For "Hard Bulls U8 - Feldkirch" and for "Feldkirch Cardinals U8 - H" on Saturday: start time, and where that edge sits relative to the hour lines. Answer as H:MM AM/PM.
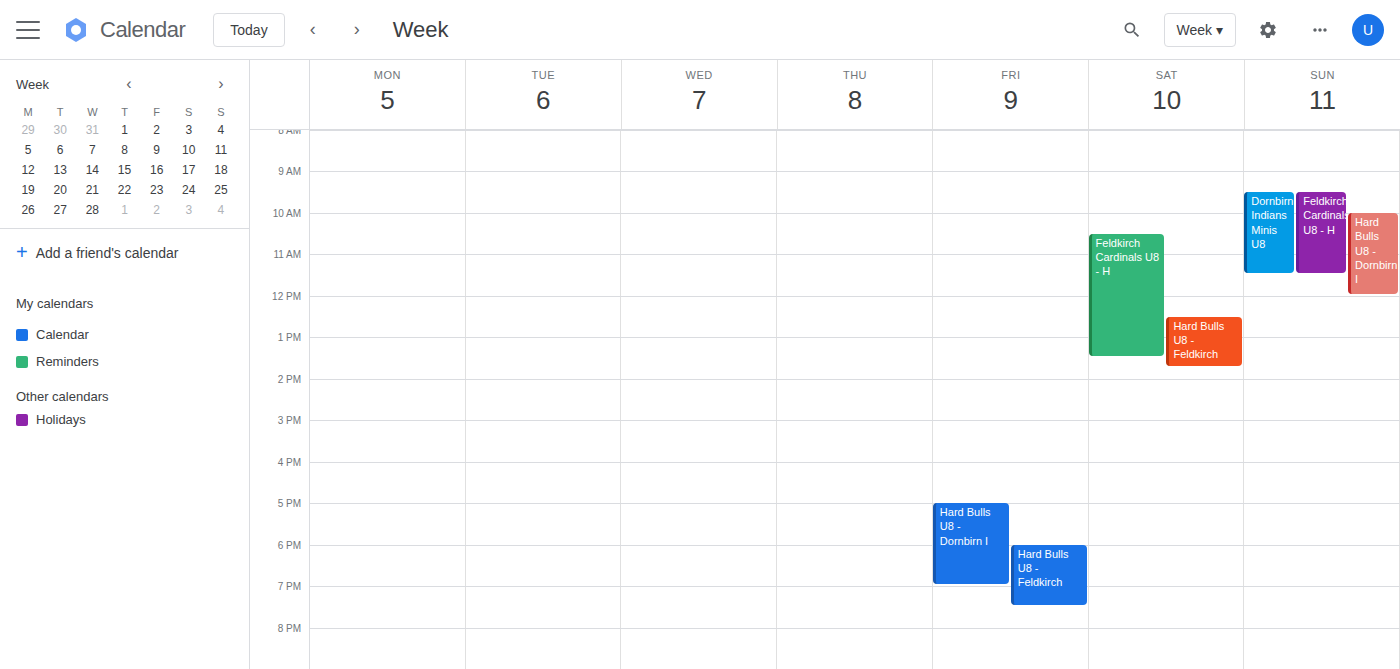
"Hard Bulls U8 - Feldkirch": 12:30 PM, halfway between the 12 PM and 1 PM lines. "Feldkirch Cardinals U8 - H": 10:30 AM, halfway between the 10 AM and 11 AM lines.